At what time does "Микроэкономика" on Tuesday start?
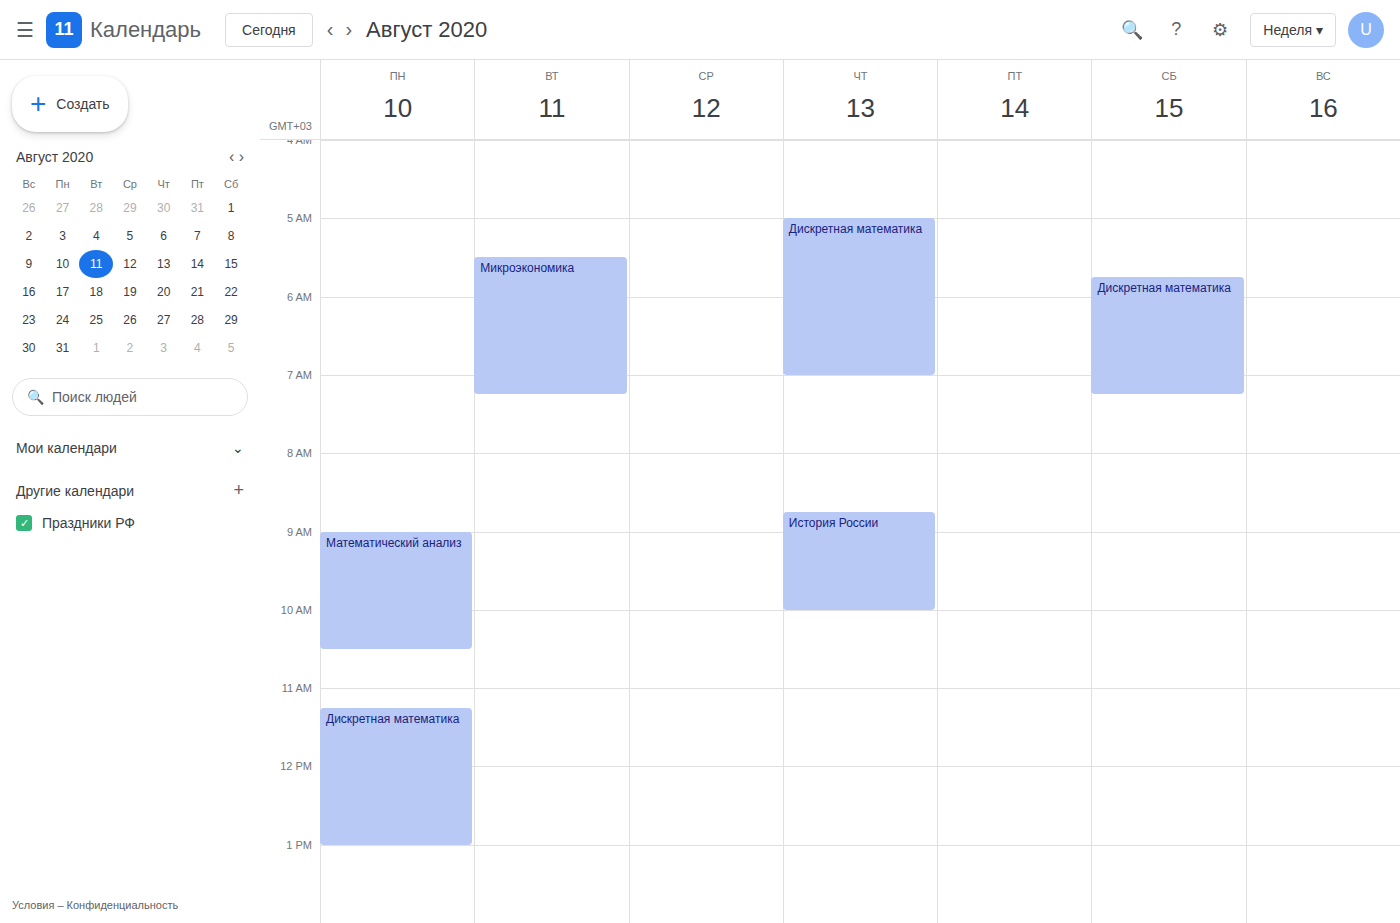
5:30 AM